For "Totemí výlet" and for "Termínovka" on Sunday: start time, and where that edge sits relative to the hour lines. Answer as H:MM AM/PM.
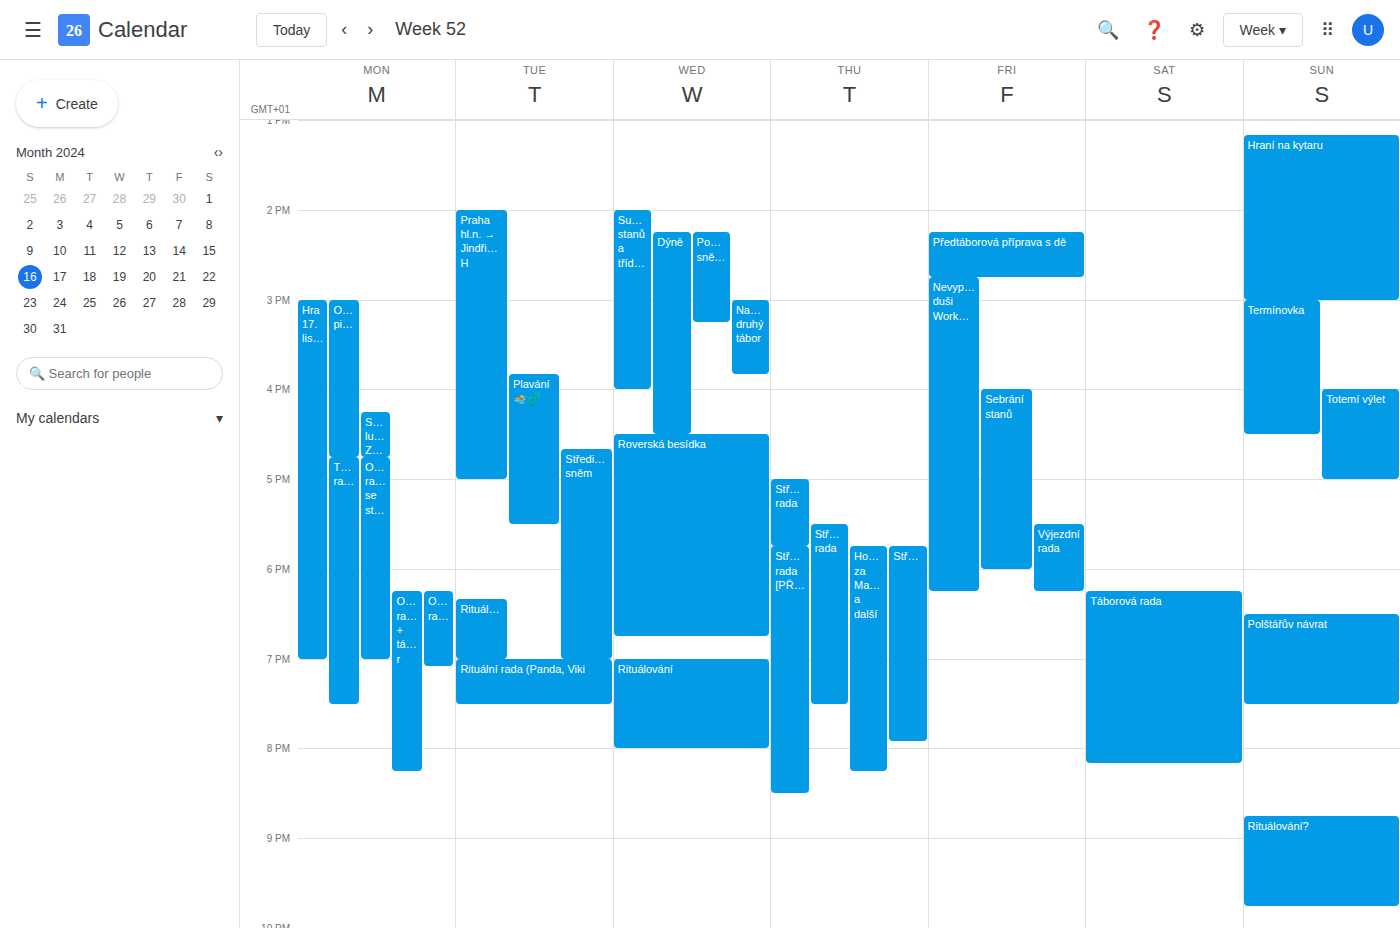
"Totemí výlet": 4:00 PM, exactly on the 4 PM line. "Termínovka": 3:00 PM, exactly on the 3 PM line.